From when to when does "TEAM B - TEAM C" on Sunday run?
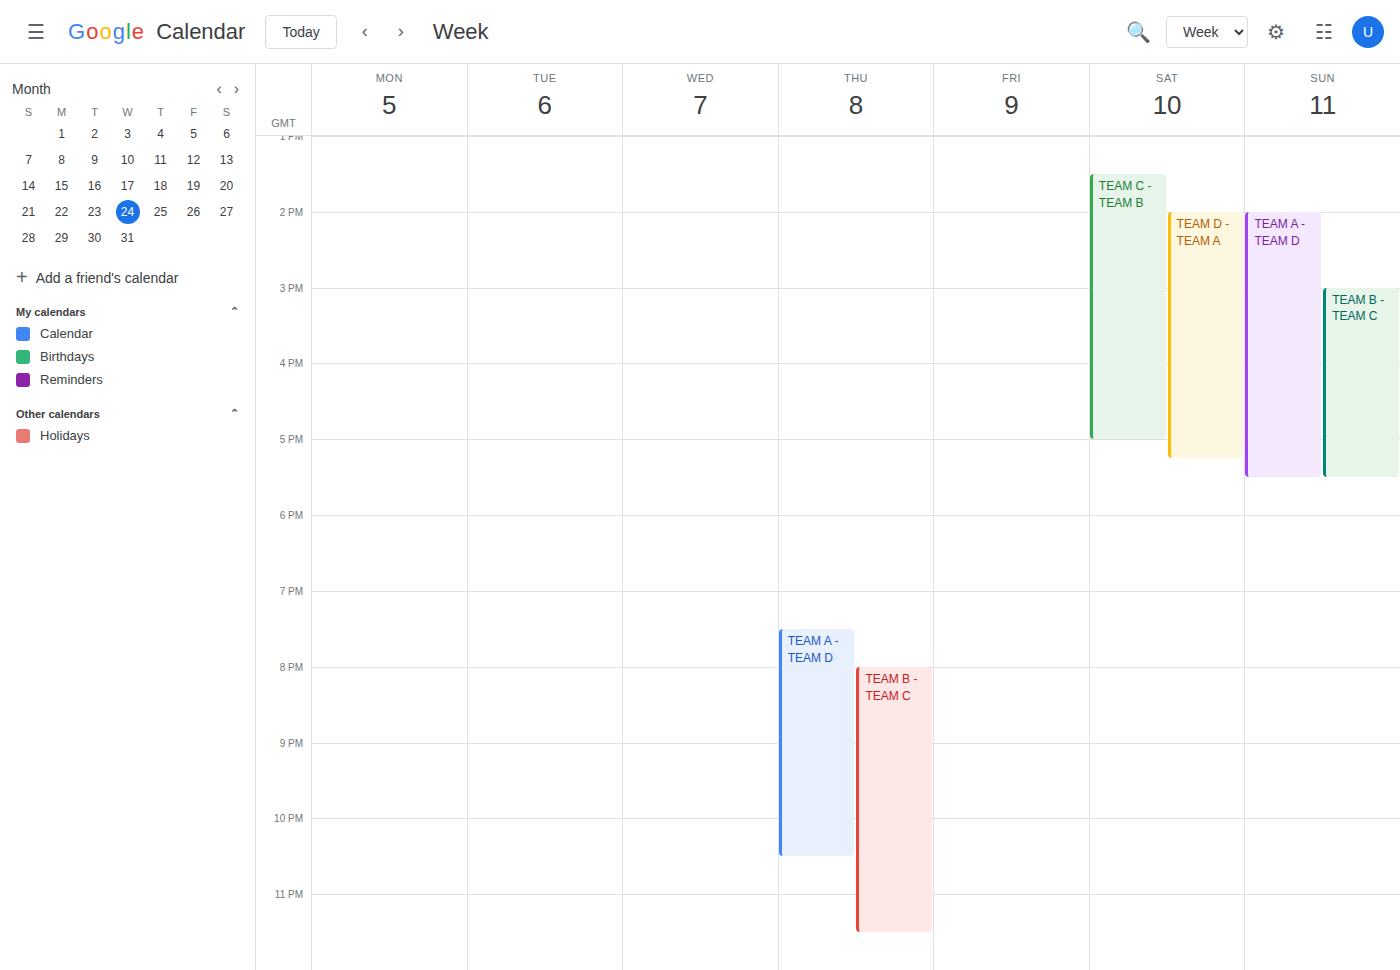
3:00 PM to 5:30 PM